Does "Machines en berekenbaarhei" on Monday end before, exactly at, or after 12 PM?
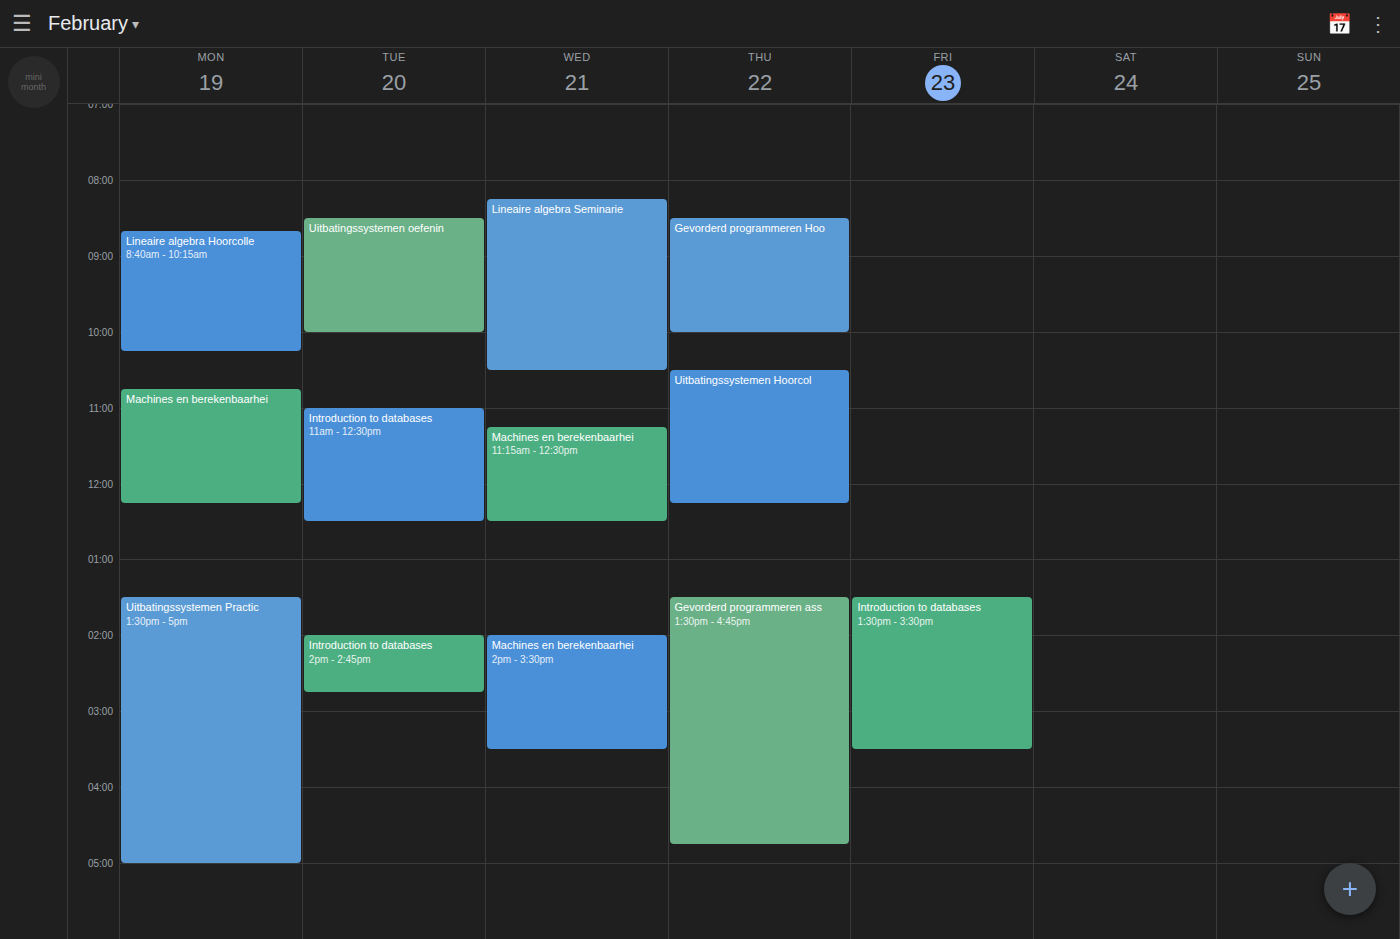
12:15 PM -- after 12 PM, 15 minutes below the 12 PM line.